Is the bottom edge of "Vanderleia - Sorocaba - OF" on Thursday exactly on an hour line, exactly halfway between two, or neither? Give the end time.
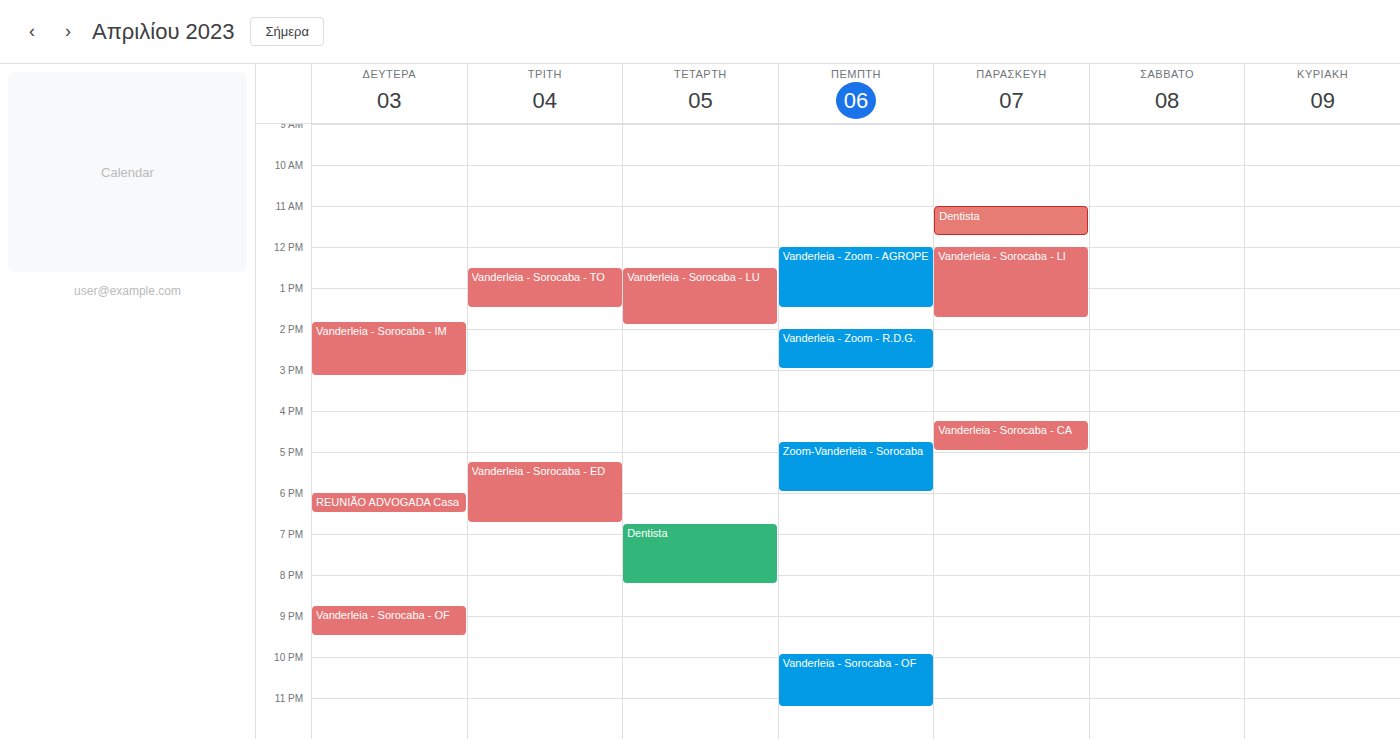
23:15 -- neither: a quarter of the way from the 23:00 line to the 24:00 line.